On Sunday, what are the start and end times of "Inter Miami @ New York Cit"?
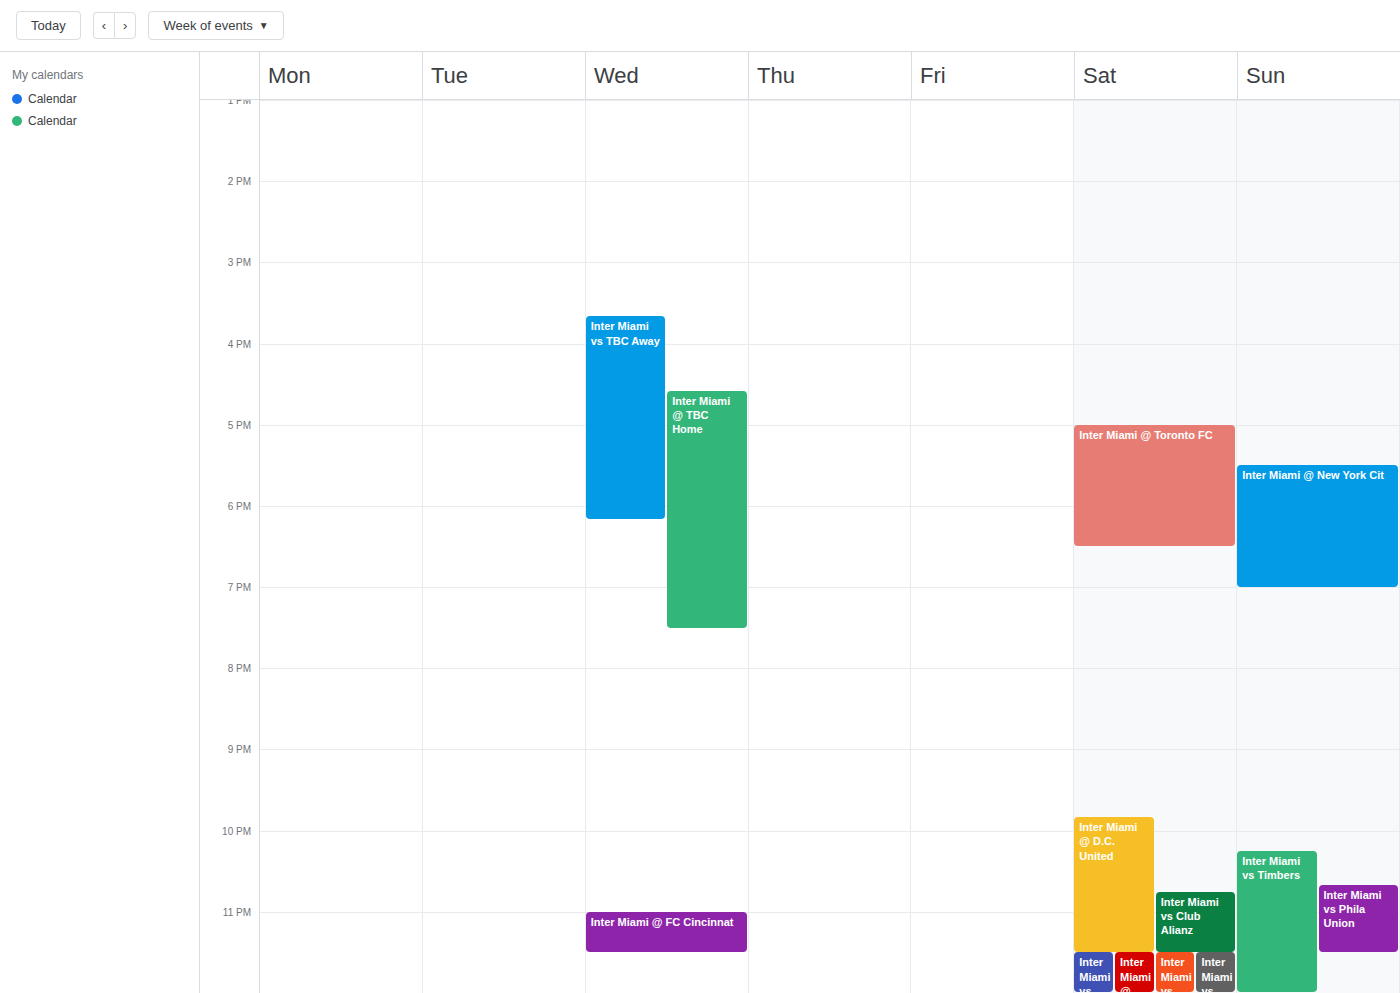
5:30 PM to 7:00 PM